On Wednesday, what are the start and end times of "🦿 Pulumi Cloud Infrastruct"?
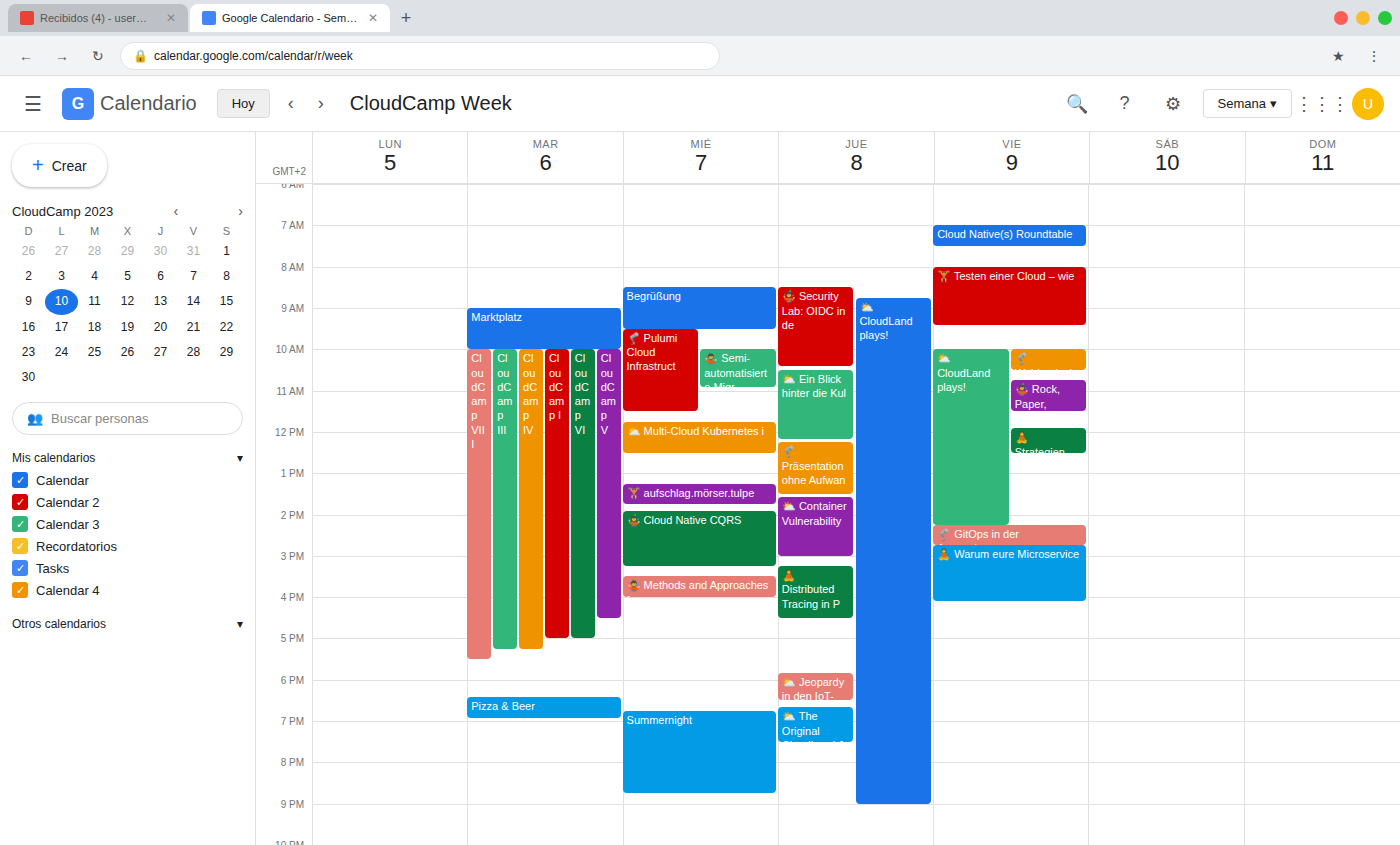
9:30 AM to 11:30 AM